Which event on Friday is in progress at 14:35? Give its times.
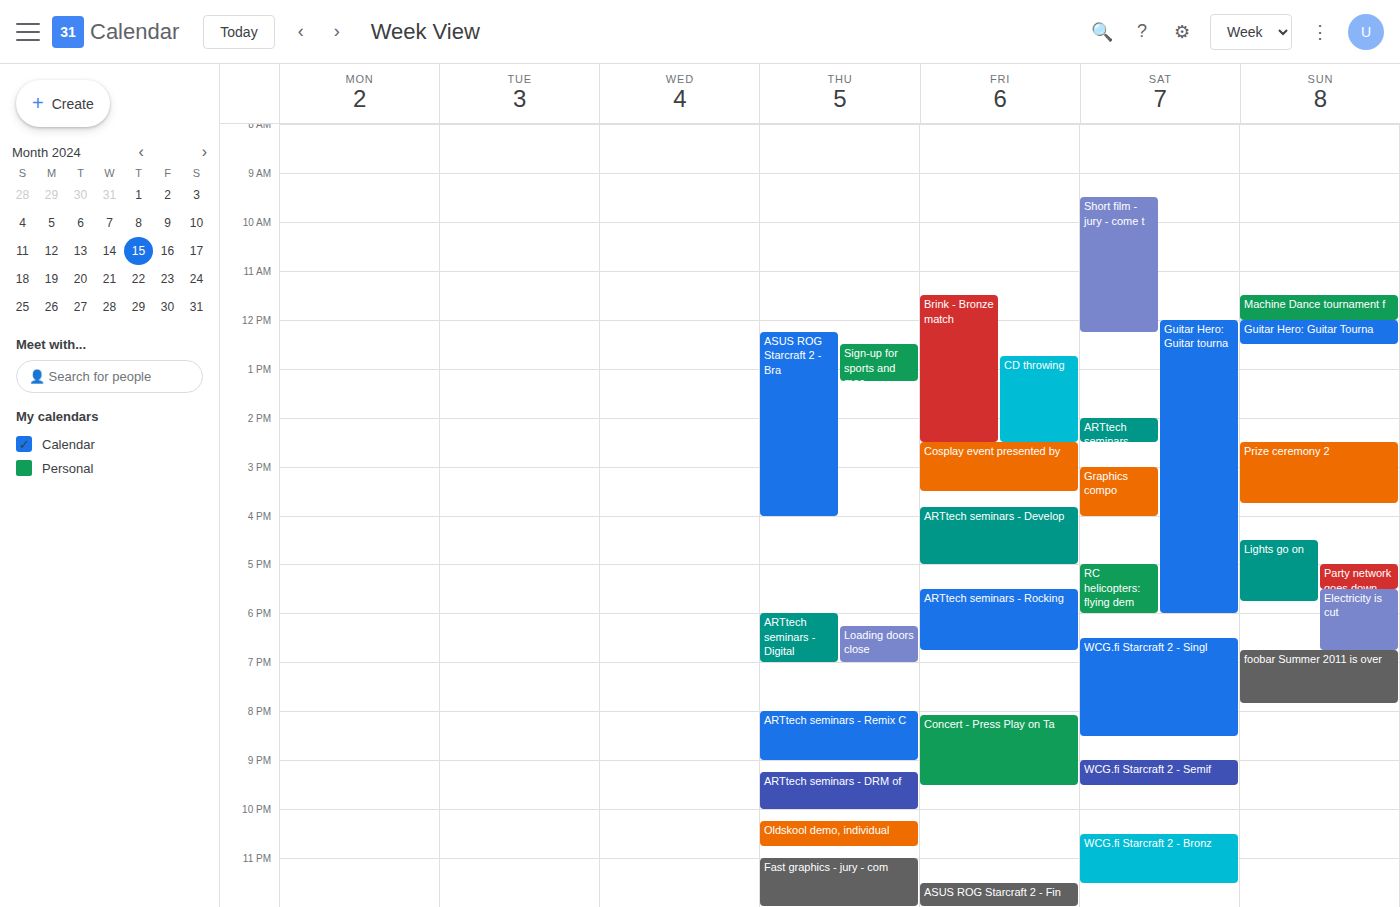
"Cosplay event presented by", 14:30 to 15:30